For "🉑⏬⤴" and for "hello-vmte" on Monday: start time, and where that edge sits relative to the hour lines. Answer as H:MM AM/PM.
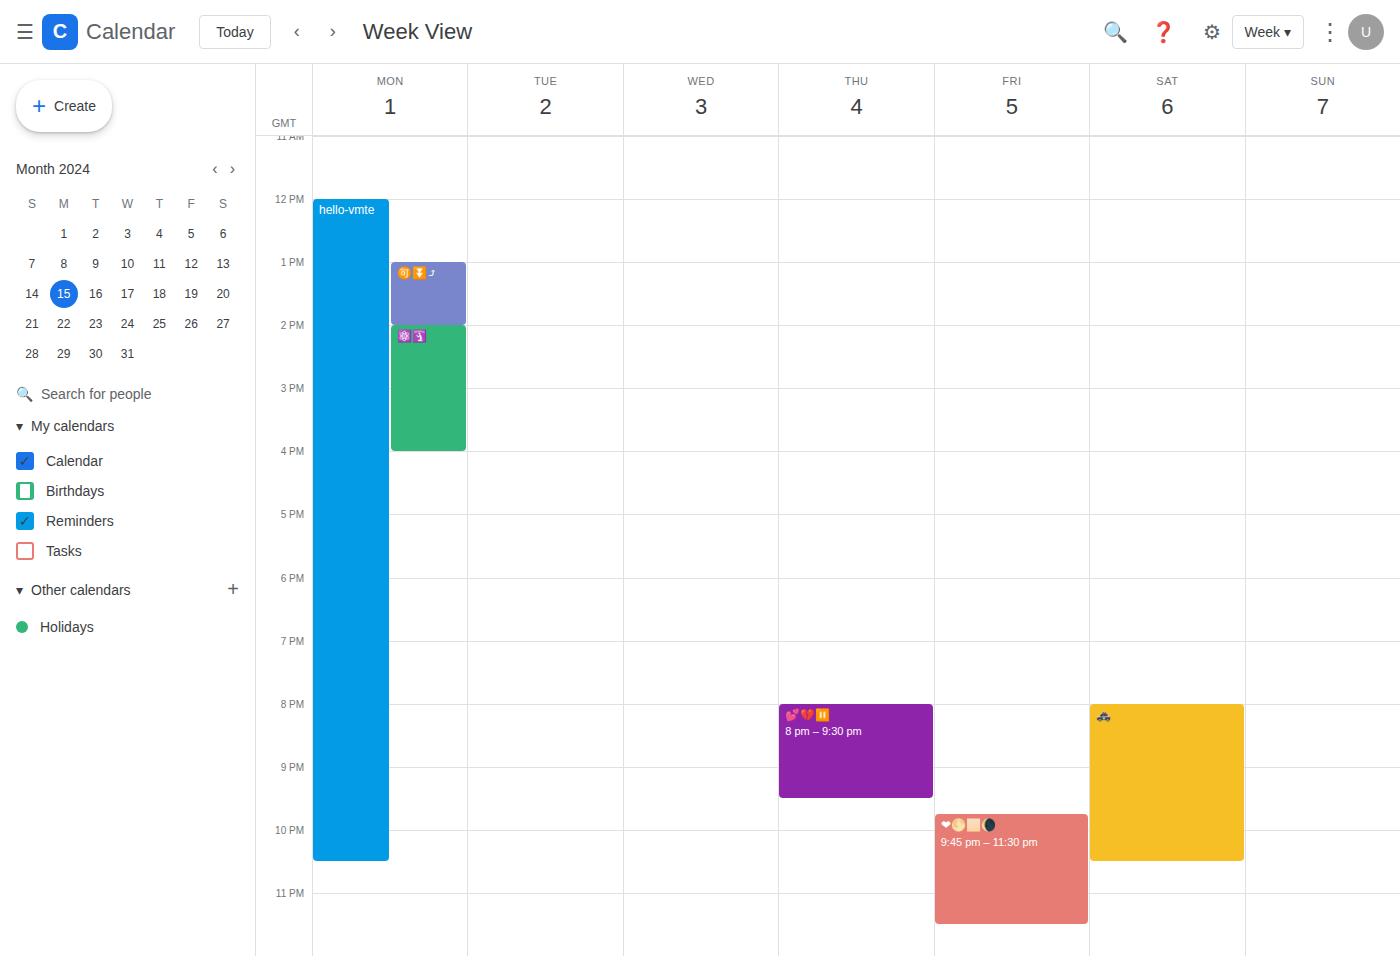
"🉑⏬⤴": 1:00 PM, exactly on the 1 PM line. "hello-vmte": 12:00 PM, exactly on the 12 PM line.